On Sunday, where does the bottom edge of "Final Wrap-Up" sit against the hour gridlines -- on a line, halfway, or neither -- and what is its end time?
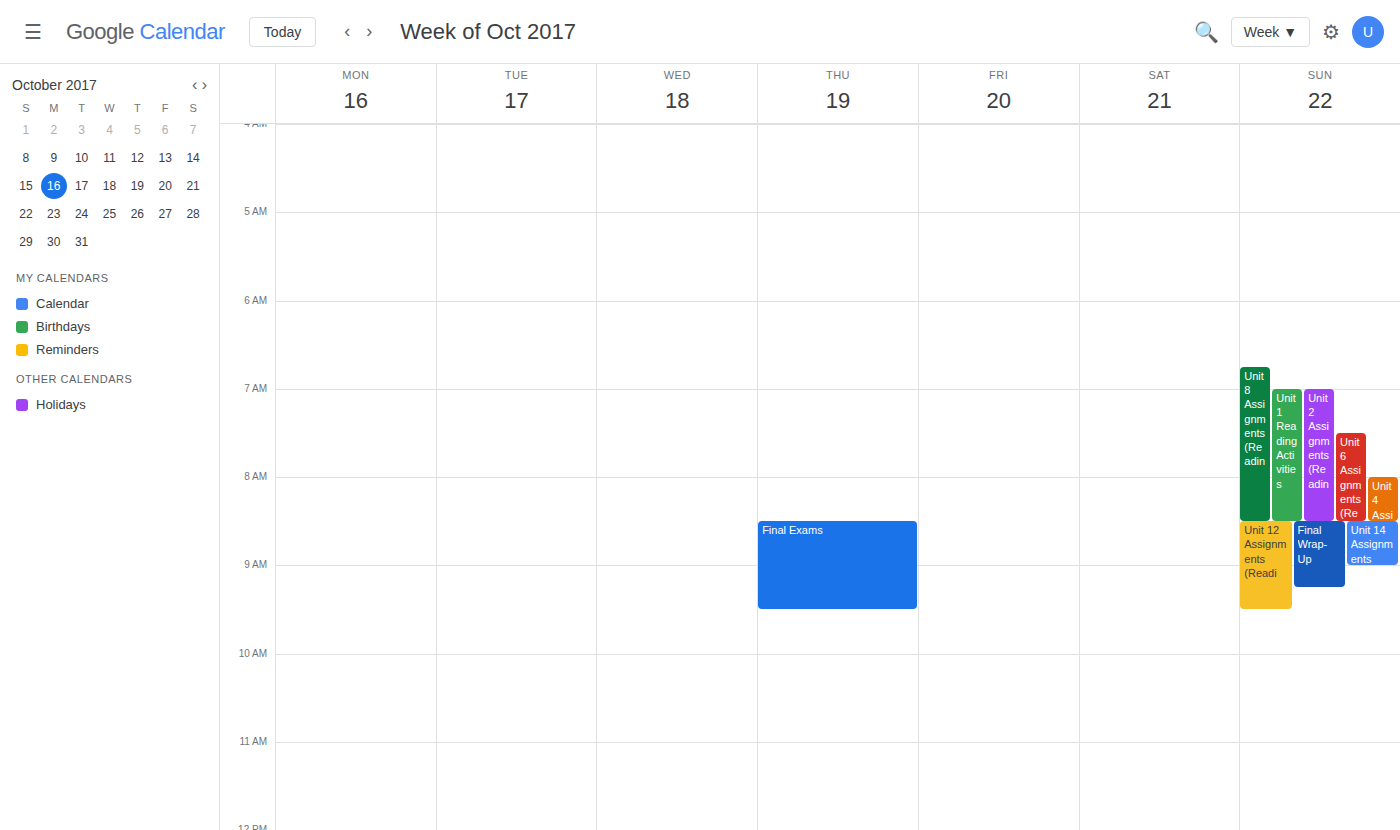
9:15 AM -- neither: a quarter of the way from the 9 AM line to the 10 AM line.